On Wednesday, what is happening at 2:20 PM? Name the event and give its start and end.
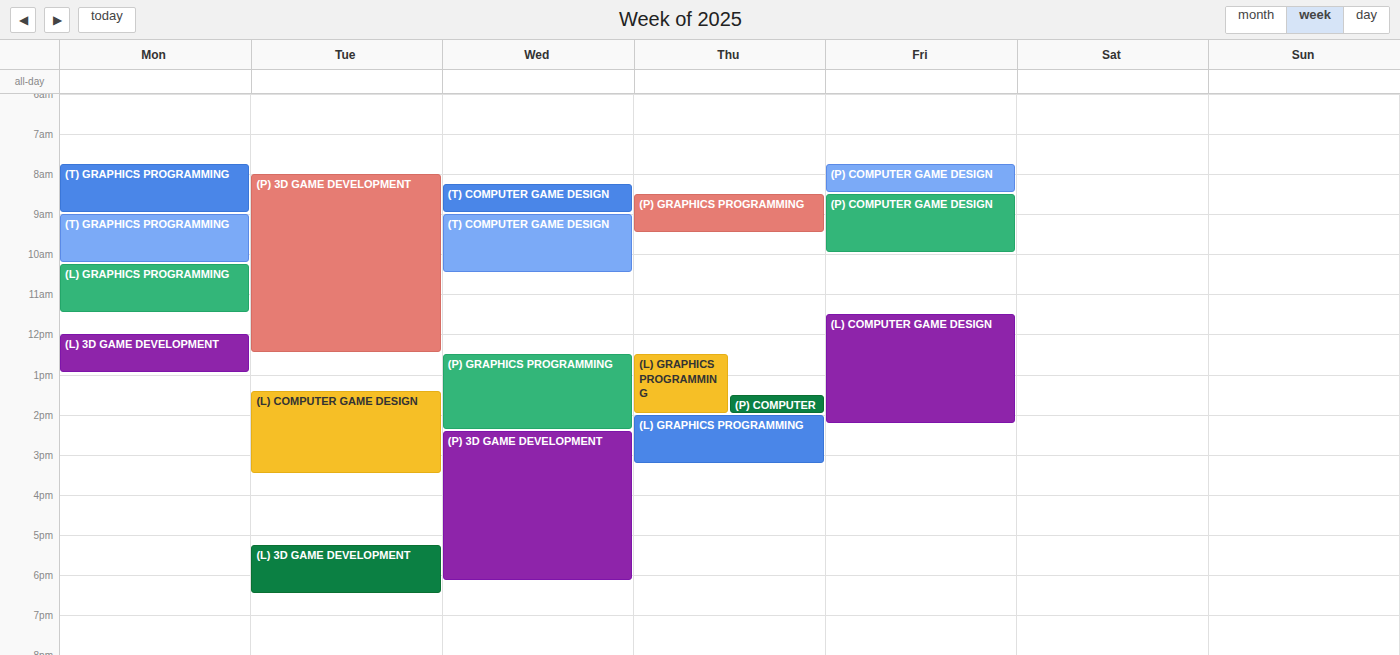
"(P) GRAPHICS PROGRAMMING", 12:30 PM to 2:25 PM